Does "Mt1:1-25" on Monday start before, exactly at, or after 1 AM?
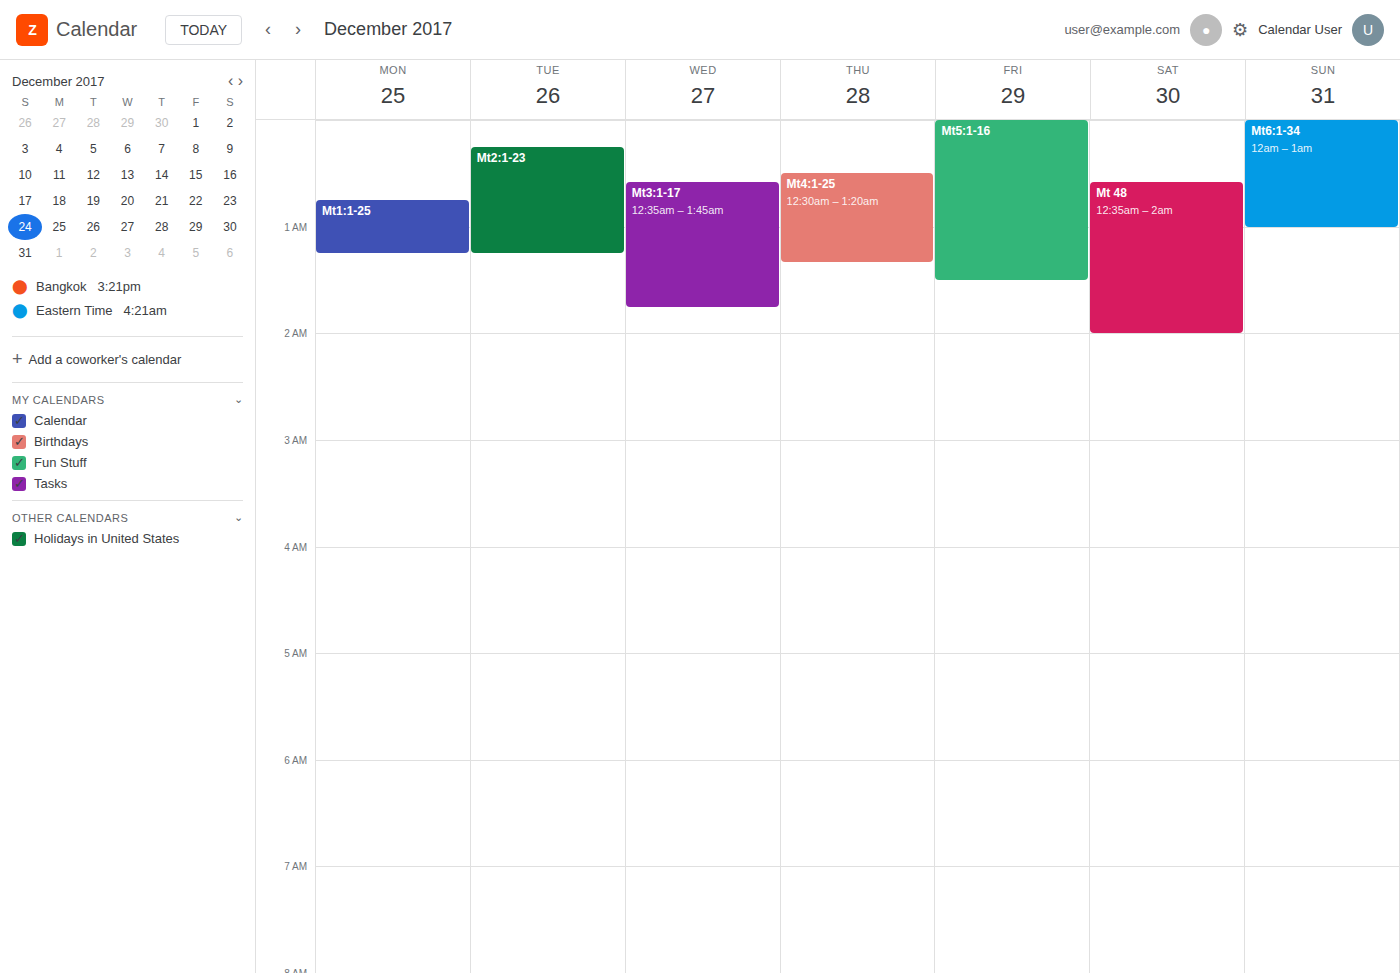
12:45 AM -- before 1 AM, 15 minutes above the 1 AM line.